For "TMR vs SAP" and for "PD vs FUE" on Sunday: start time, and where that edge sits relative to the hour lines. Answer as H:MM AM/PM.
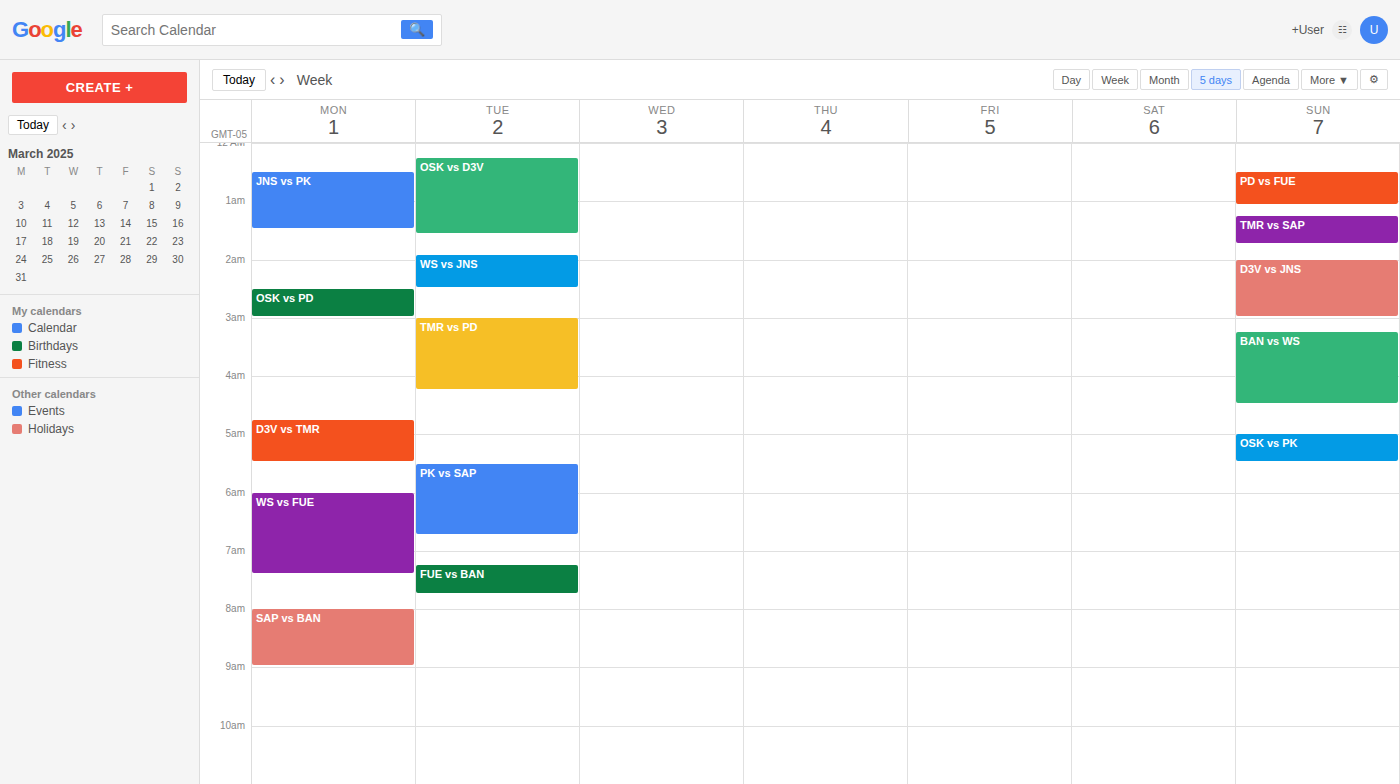
"TMR vs SAP": 1:15 AM, neither: a quarter of the way from the 1 AM line to the 2 AM line. "PD vs FUE": 12:30 AM, halfway between the 12 AM and 1 AM lines.